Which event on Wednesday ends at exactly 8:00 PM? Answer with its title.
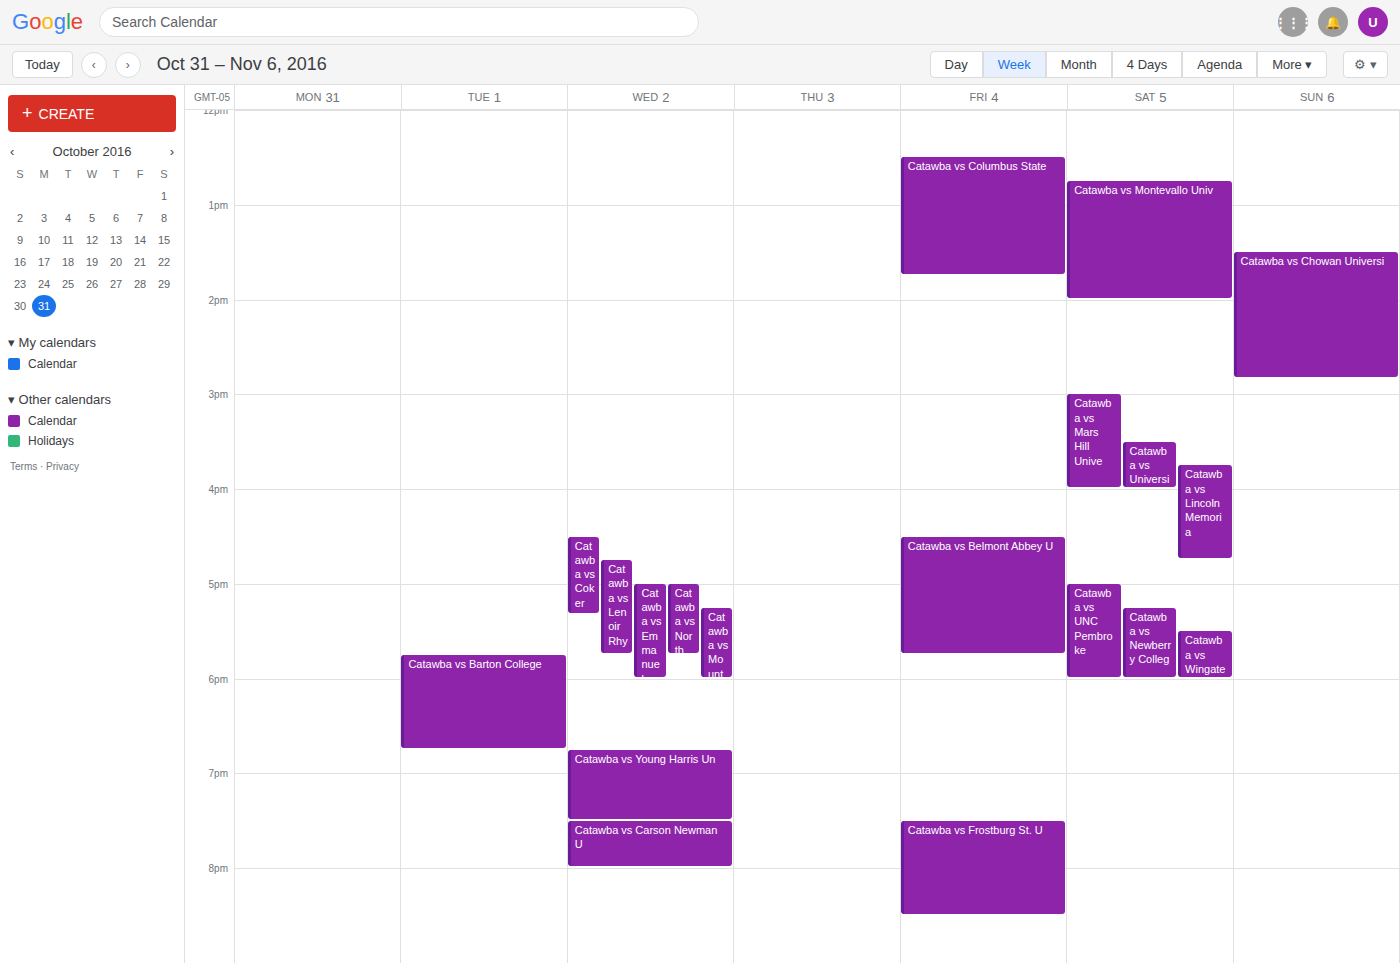
"Catawba vs Carson Newman U"